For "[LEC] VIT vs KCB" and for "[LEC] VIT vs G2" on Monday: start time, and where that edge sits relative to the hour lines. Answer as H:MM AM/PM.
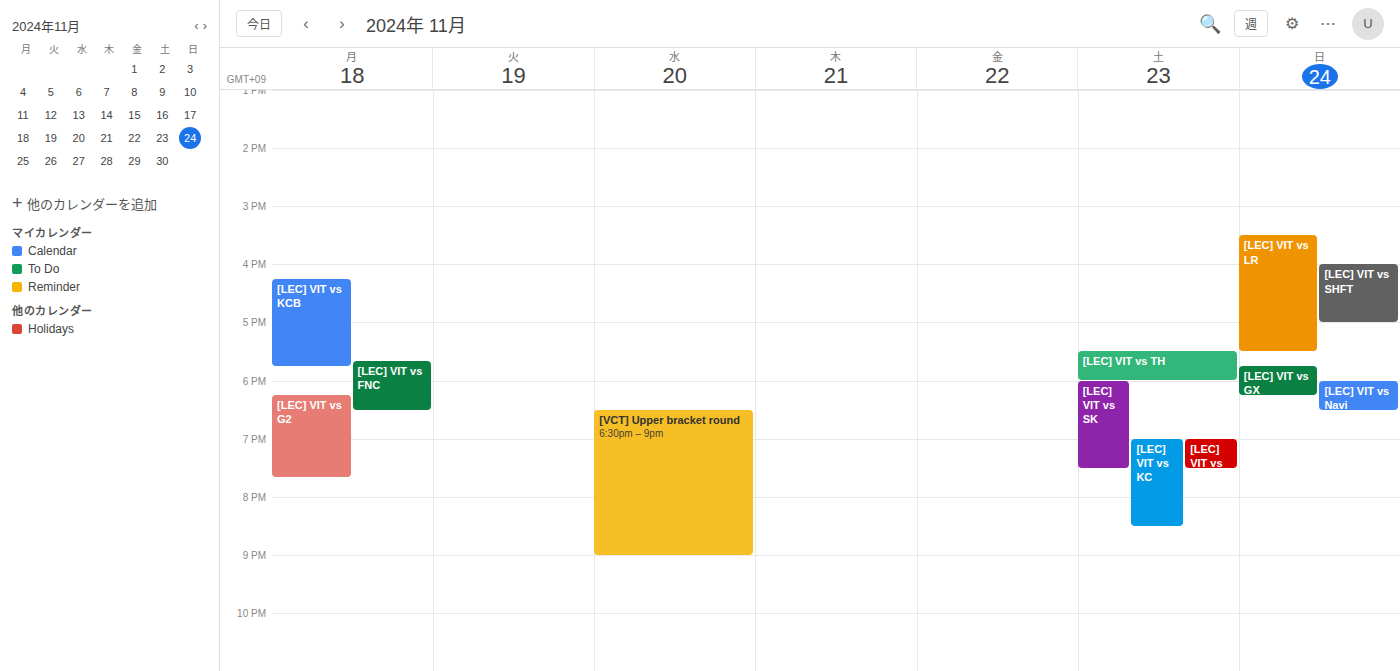
"[LEC] VIT vs KCB": 4:15 PM, neither: a quarter of the way from the 4 PM line to the 5 PM line. "[LEC] VIT vs G2": 6:15 PM, neither: a quarter of the way from the 6 PM line to the 7 PM line.